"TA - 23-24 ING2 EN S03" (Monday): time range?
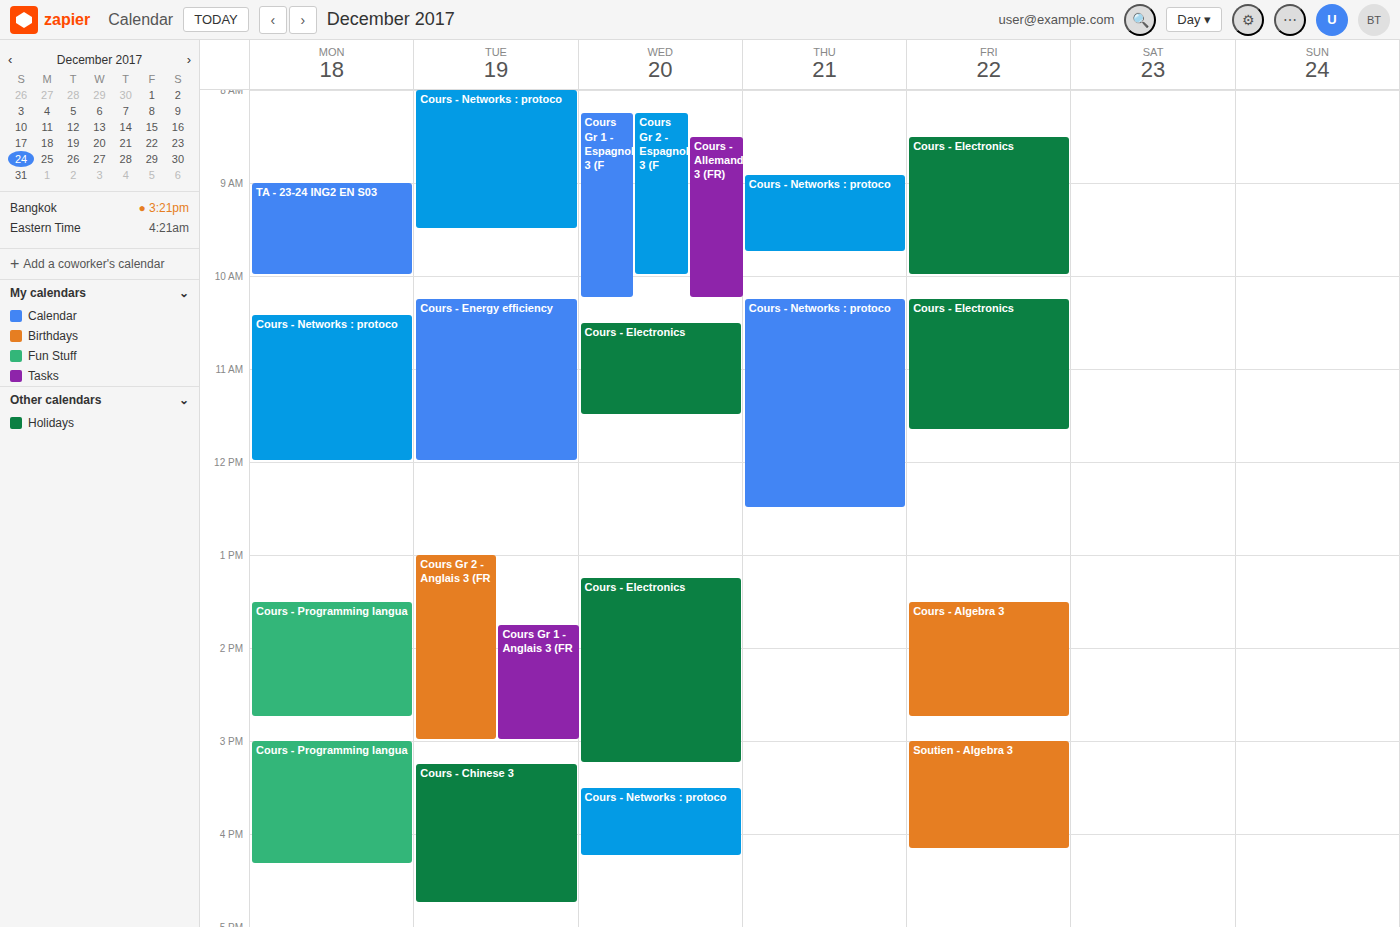
9:00 AM to 10:00 AM